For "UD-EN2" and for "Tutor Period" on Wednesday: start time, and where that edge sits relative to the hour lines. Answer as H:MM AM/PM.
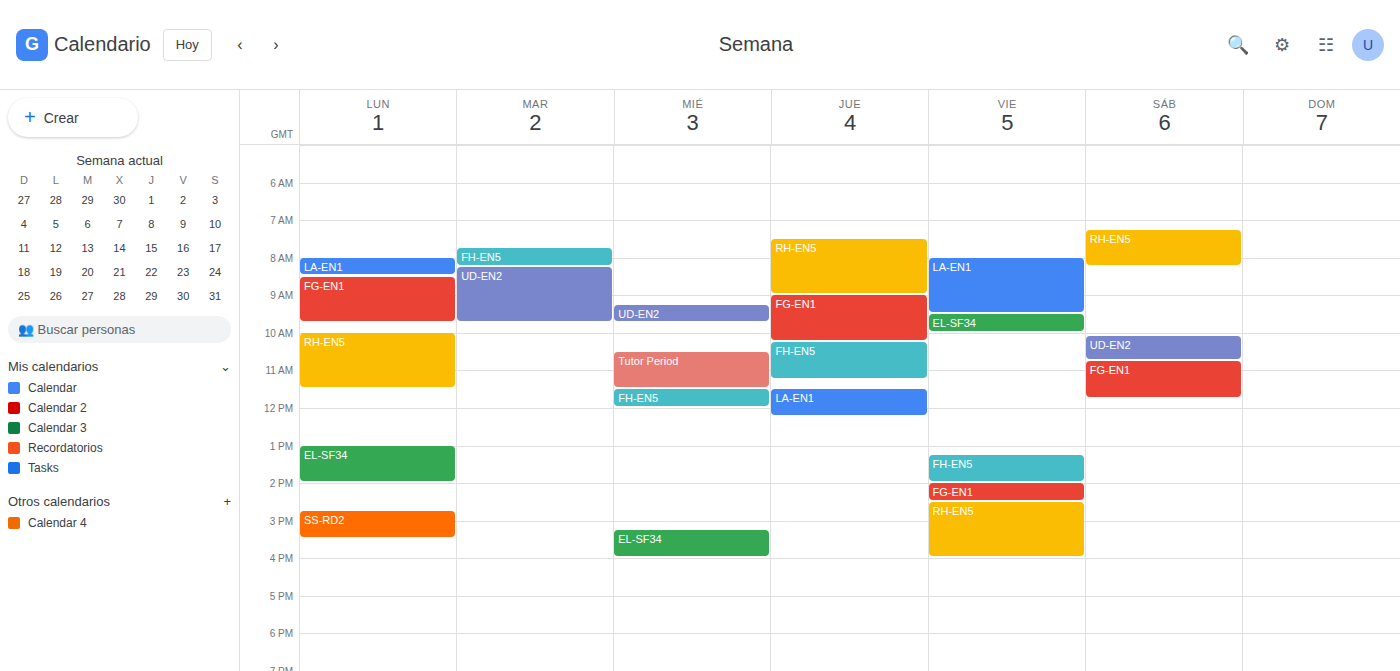
"UD-EN2": 9:15 AM, neither: a quarter of the way from the 9 AM line to the 10 AM line. "Tutor Period": 10:30 AM, halfway between the 10 AM and 11 AM lines.